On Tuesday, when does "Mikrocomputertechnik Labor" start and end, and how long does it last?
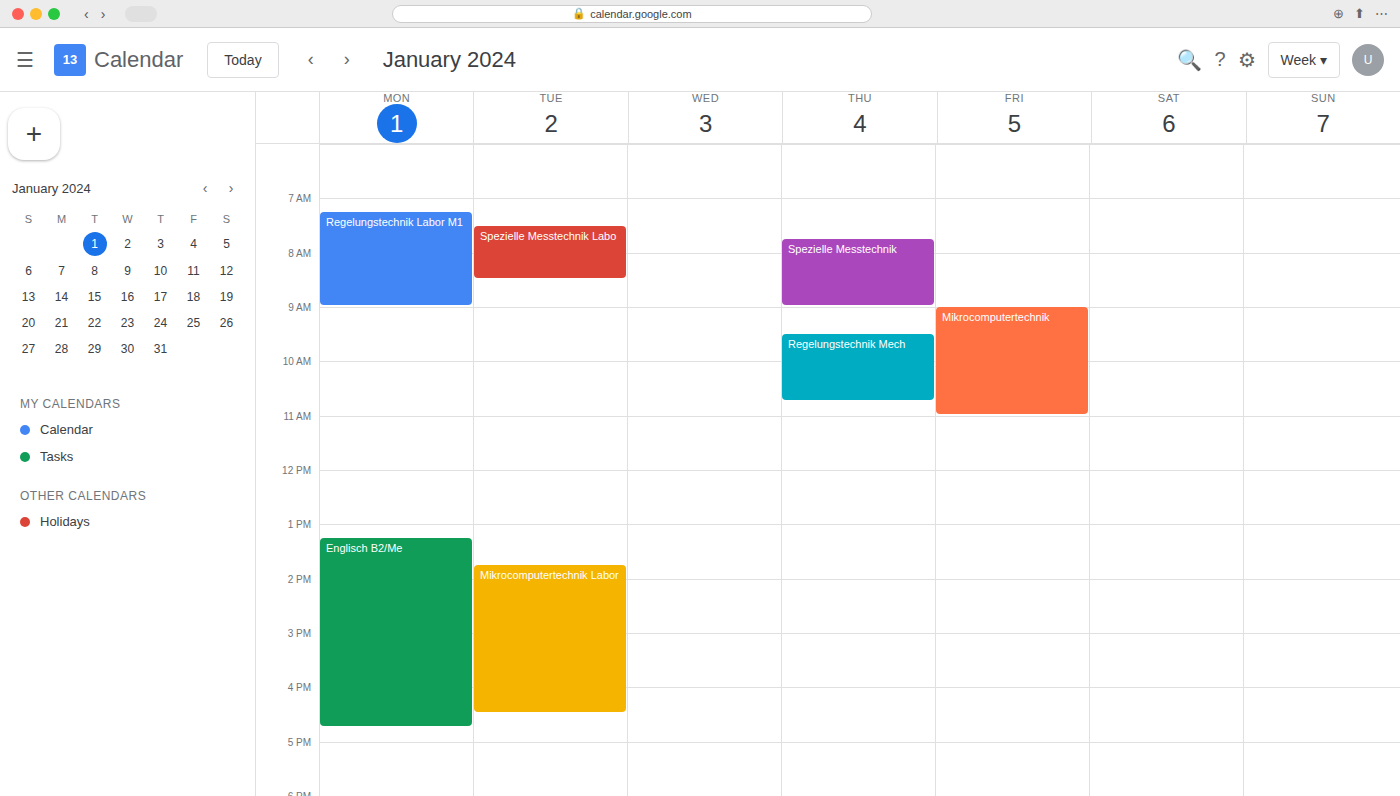
1:45 PM to 4:30 PM, 2 hours 45 minutes